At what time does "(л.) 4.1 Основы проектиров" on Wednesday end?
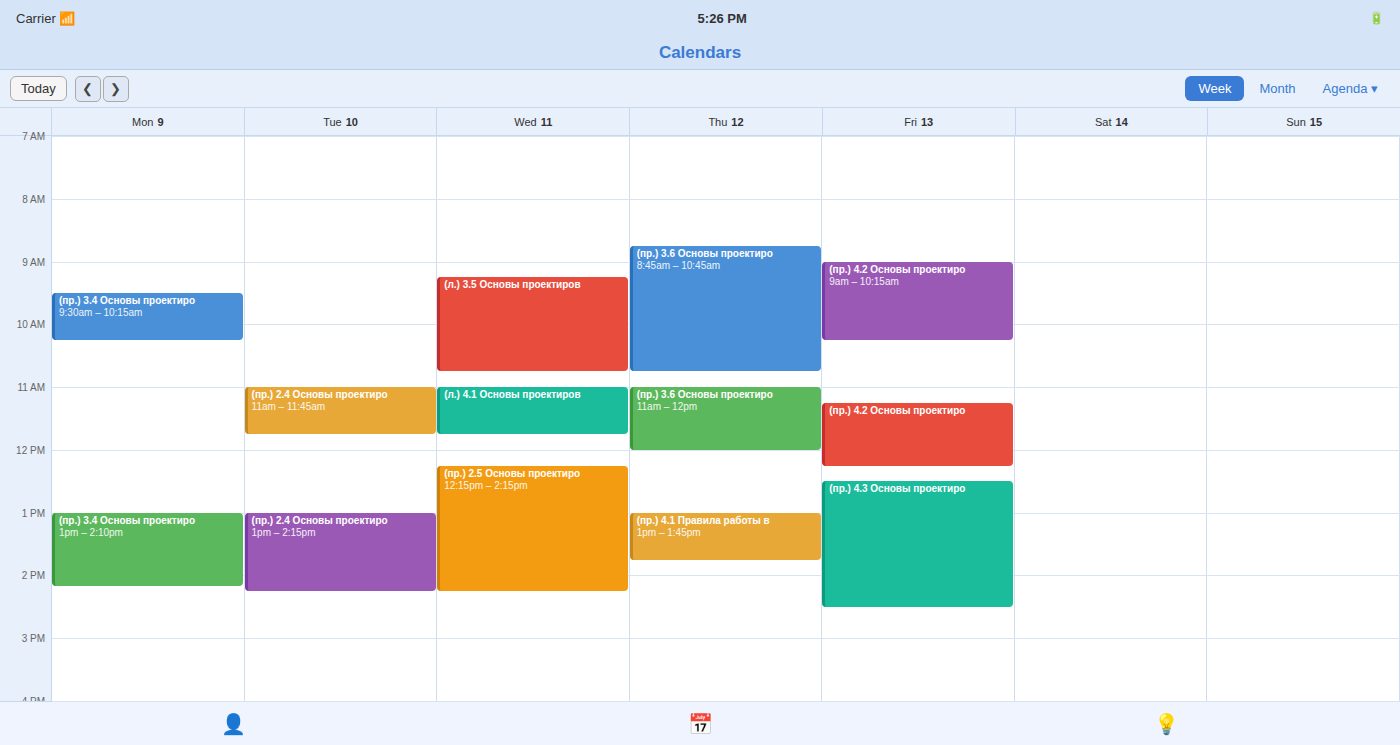
11:45